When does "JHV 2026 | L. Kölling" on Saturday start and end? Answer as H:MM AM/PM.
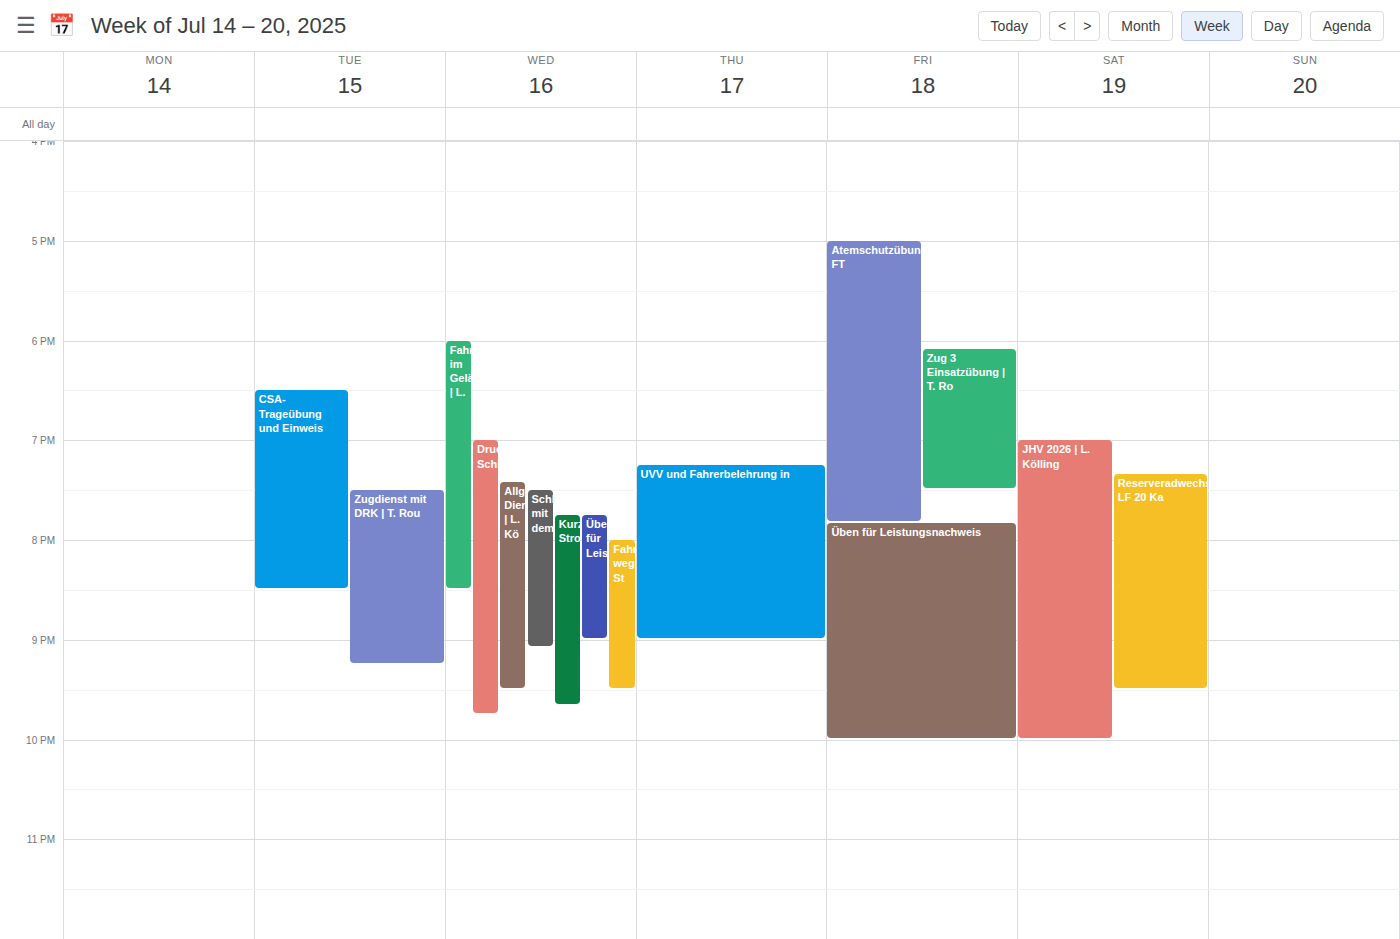
7:00 PM to 10:00 PM